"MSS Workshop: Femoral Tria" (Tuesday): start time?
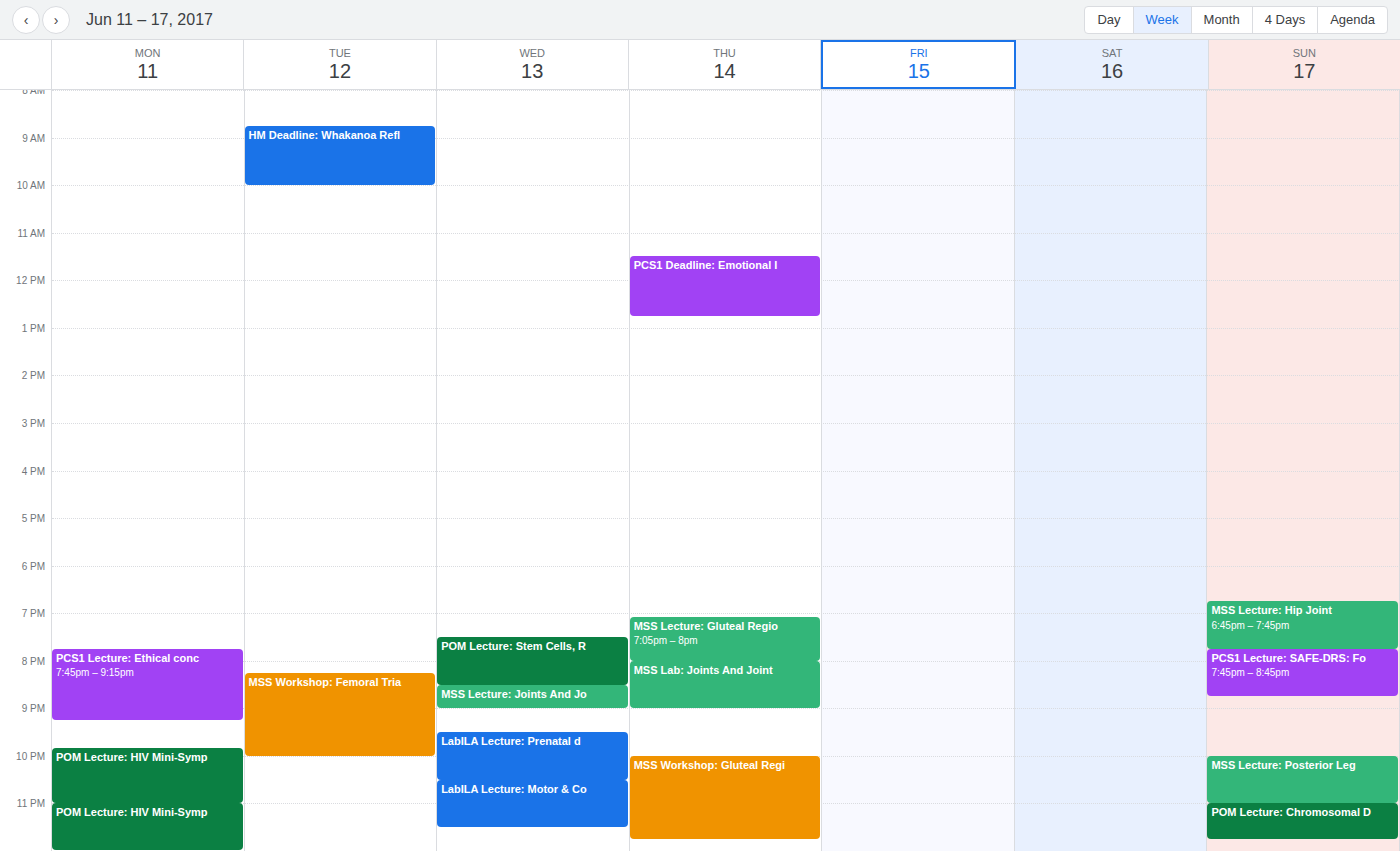
8:15 PM